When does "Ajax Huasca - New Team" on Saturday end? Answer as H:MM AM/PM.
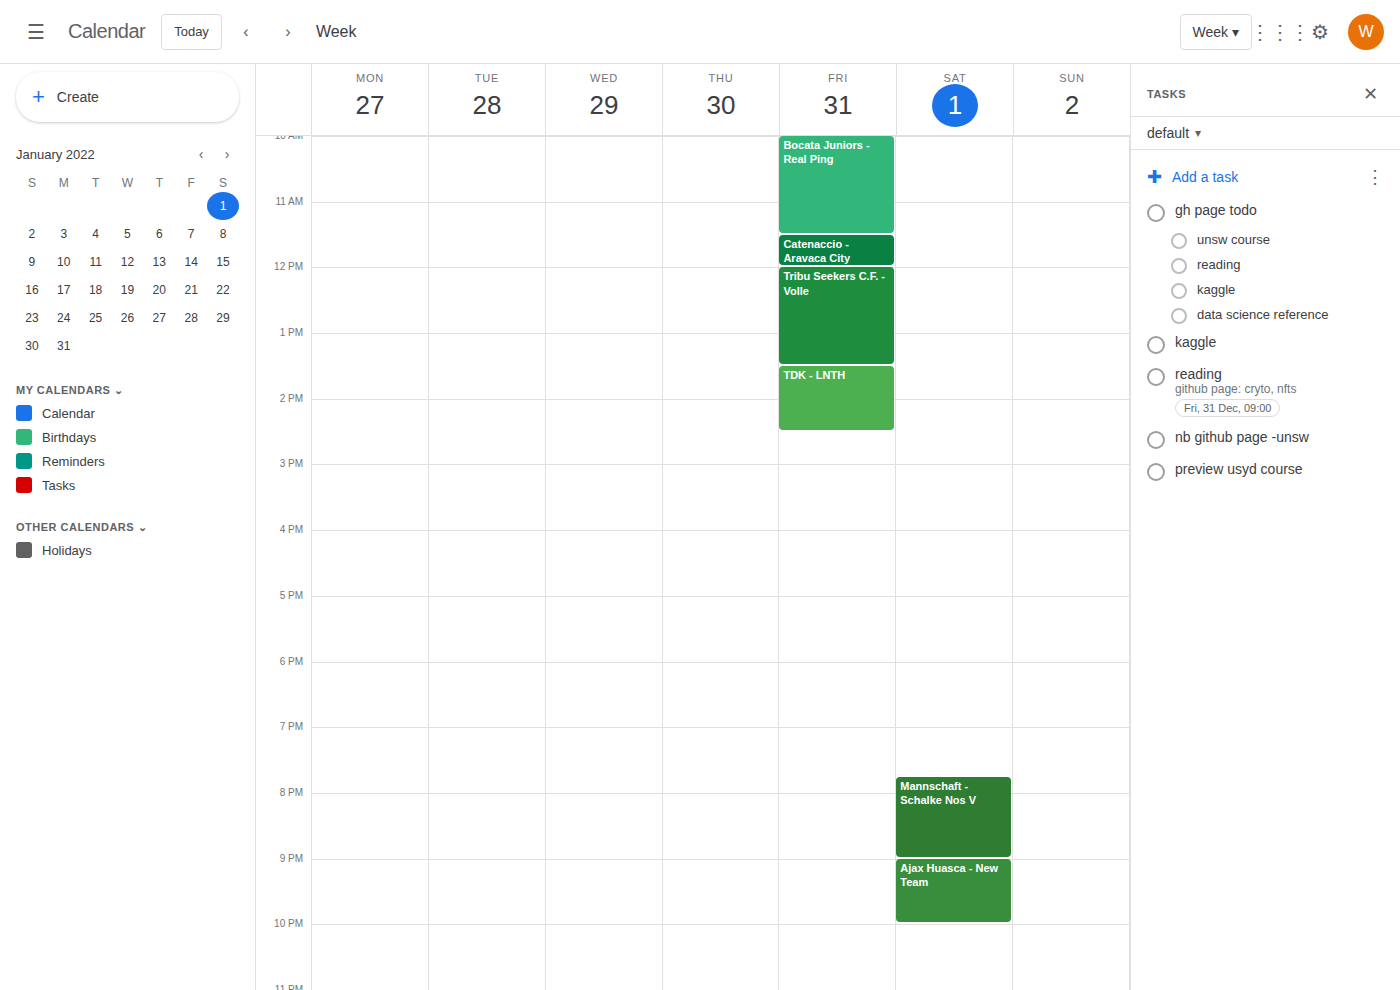
10:00 PM